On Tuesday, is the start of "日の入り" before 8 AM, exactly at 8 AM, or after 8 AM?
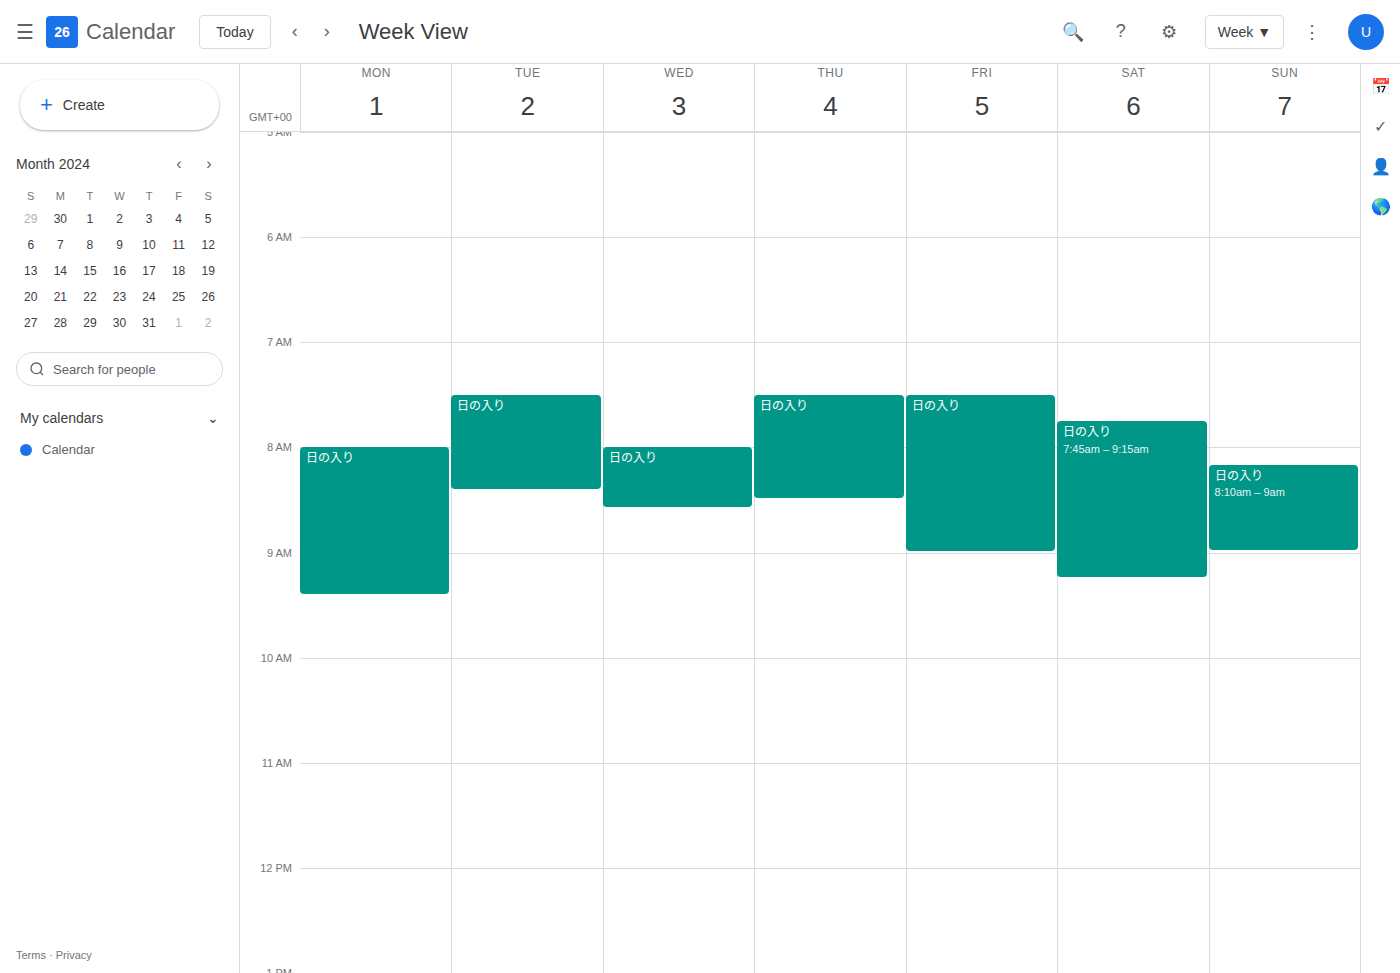
7:30 AM -- before 8 AM, 30 minutes above the 8 AM line.